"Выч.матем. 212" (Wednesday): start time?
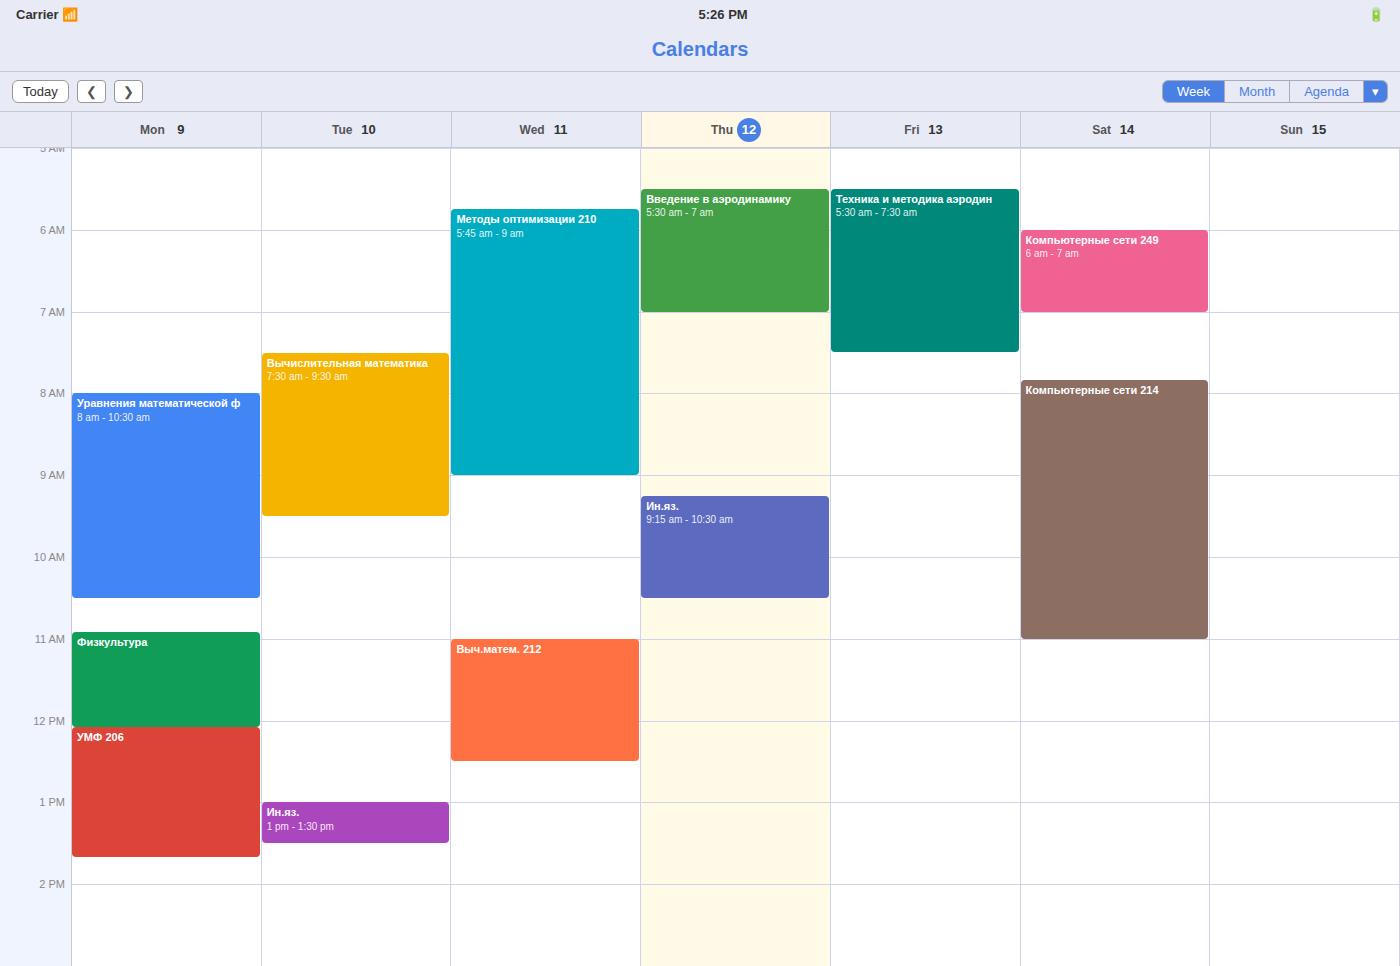
11:00 AM